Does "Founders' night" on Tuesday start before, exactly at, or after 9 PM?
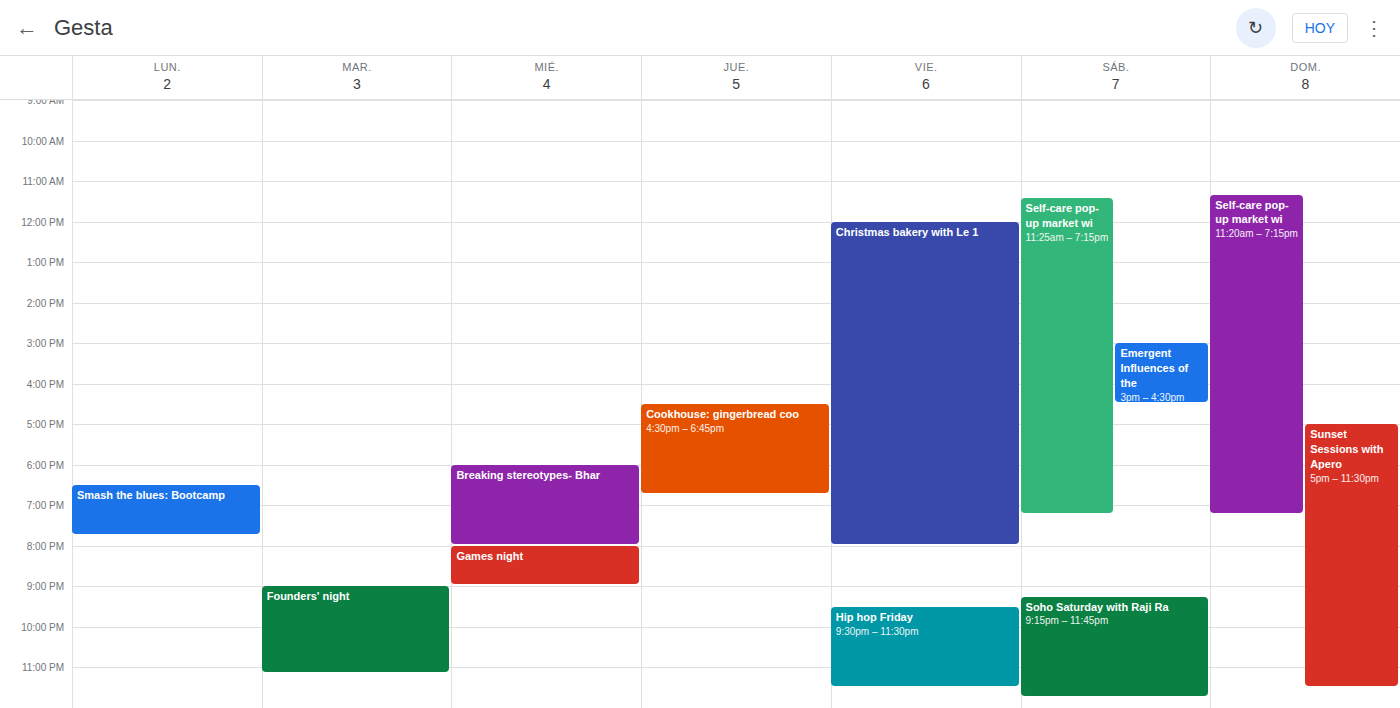
9:00 PM -- exactly at 9 PM, on the 9 PM line.